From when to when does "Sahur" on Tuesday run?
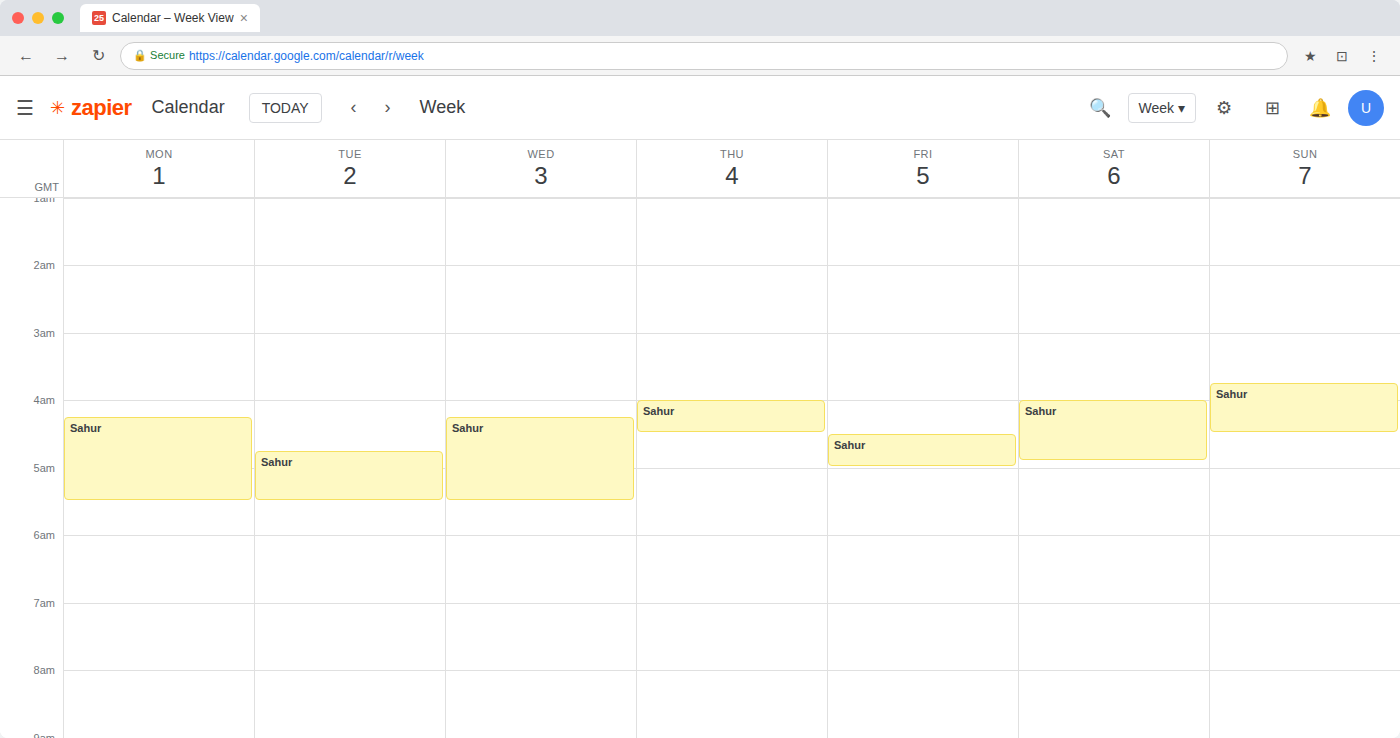
4:45 AM to 5:30 AM